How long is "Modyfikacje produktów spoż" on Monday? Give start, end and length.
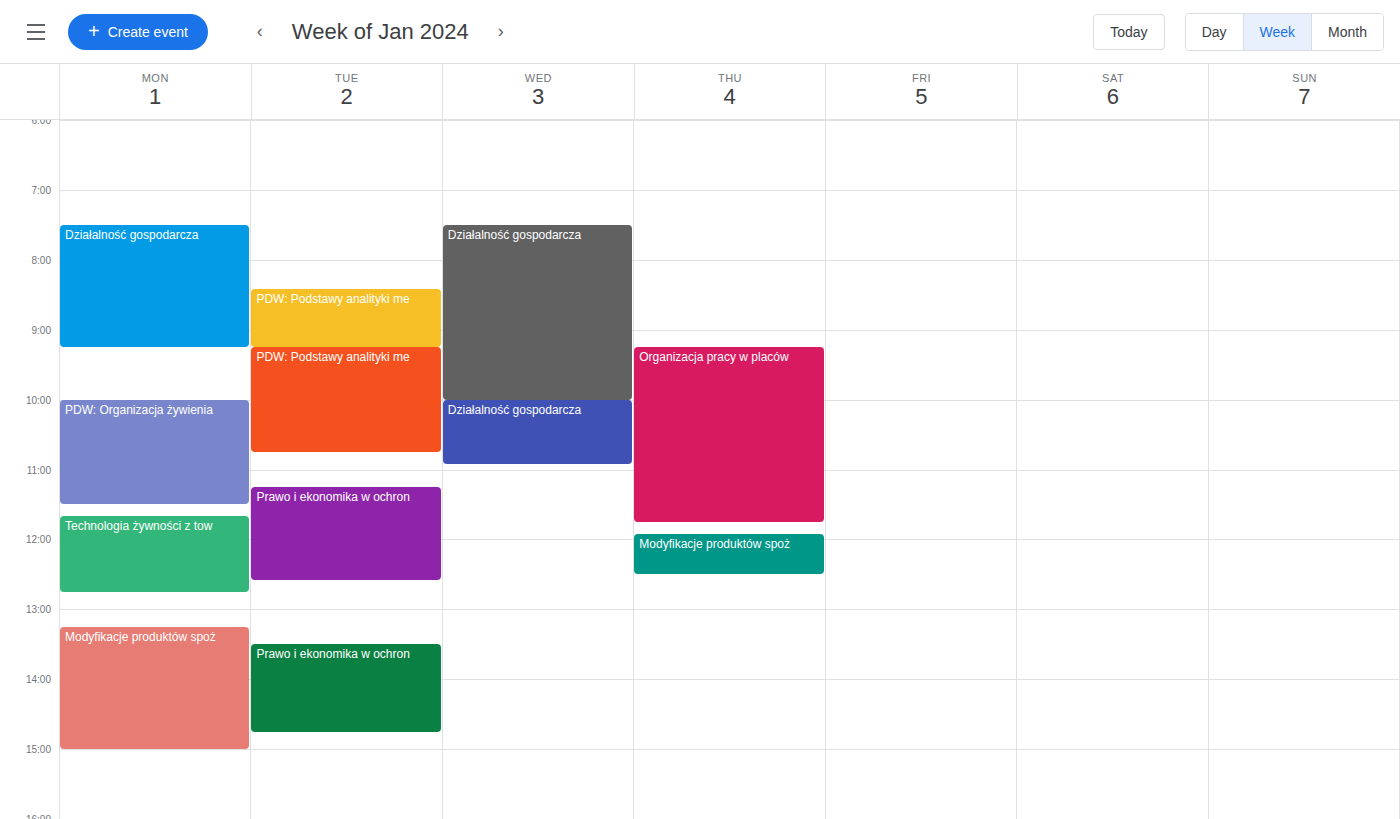
1:15 PM to 3:00 PM, 1 hour 45 minutes